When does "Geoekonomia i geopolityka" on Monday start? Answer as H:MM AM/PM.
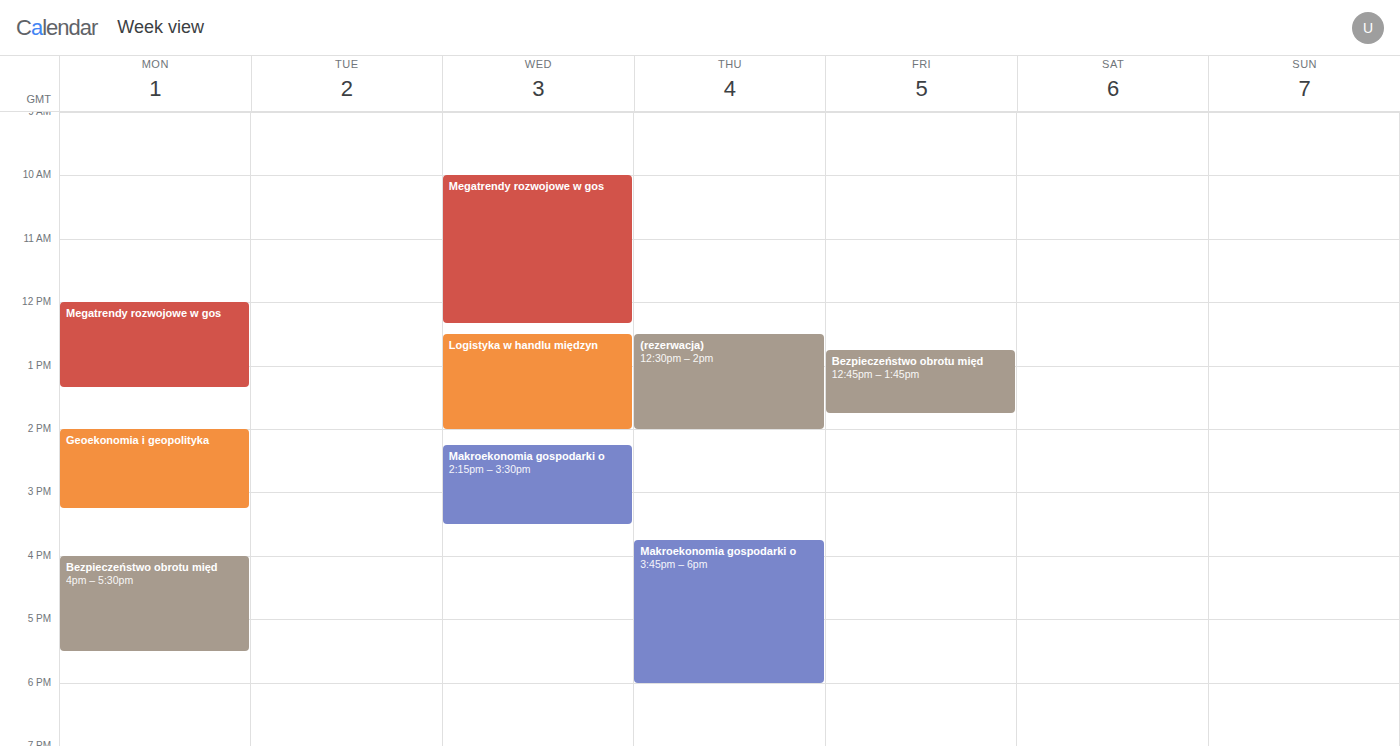
2:00 PM